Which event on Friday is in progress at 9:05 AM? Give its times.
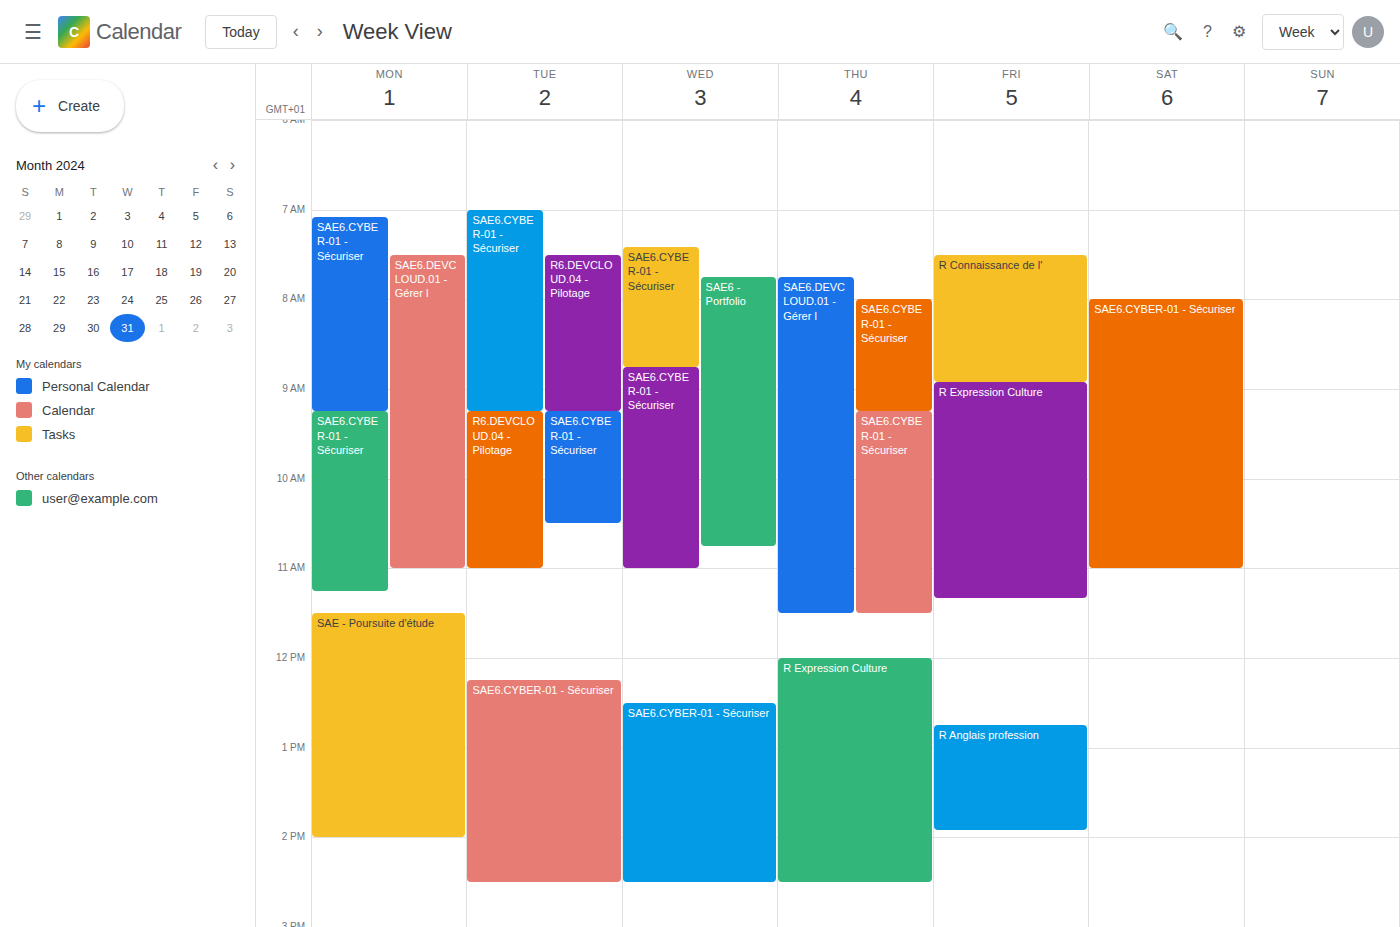
"R Expression Culture", 8:55 AM to 11:20 AM